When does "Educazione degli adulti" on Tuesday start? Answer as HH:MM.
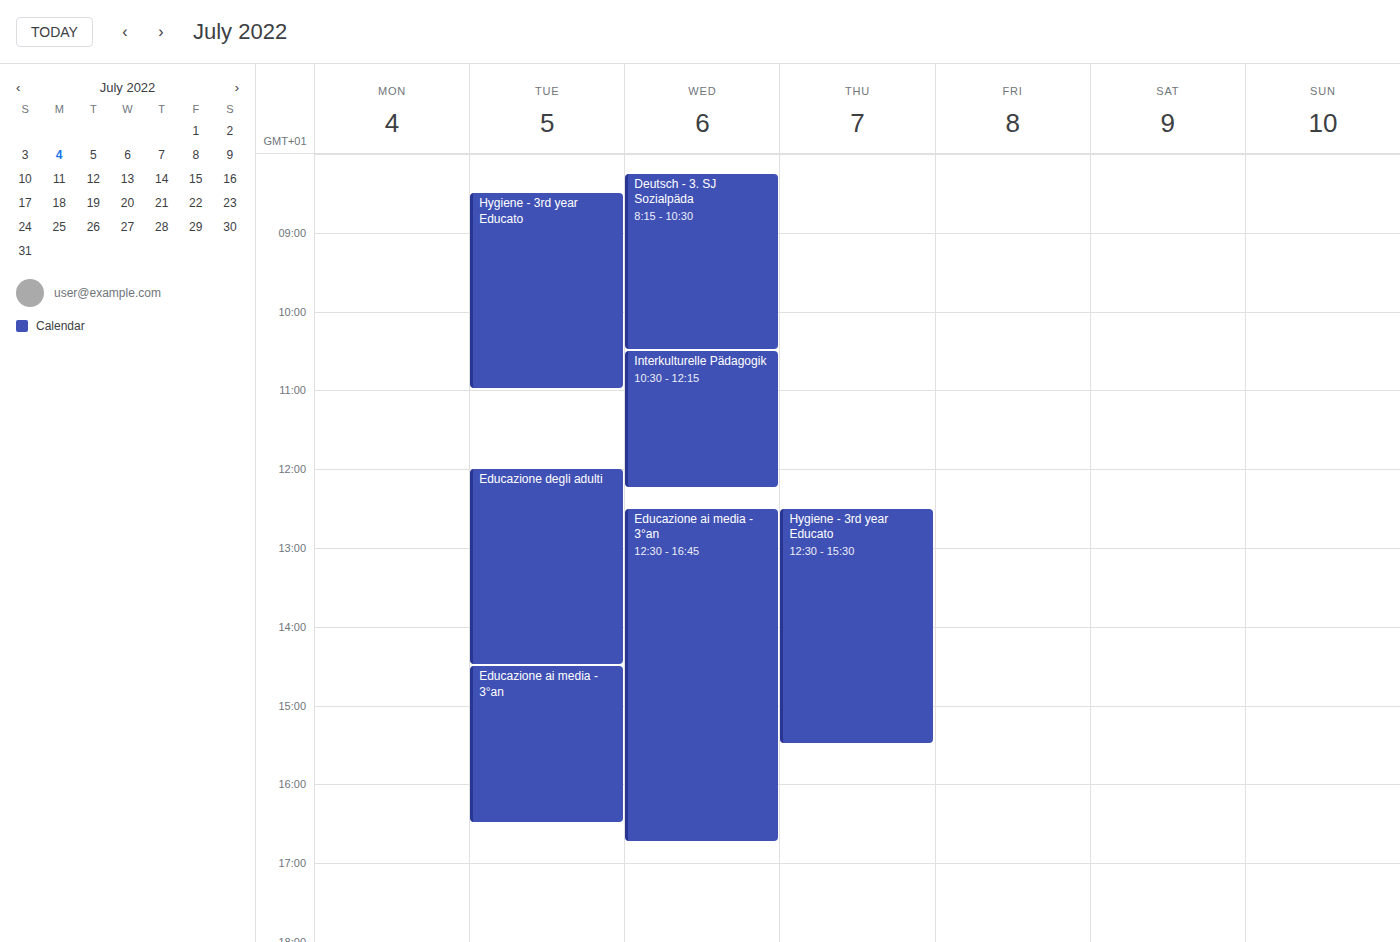
12:00